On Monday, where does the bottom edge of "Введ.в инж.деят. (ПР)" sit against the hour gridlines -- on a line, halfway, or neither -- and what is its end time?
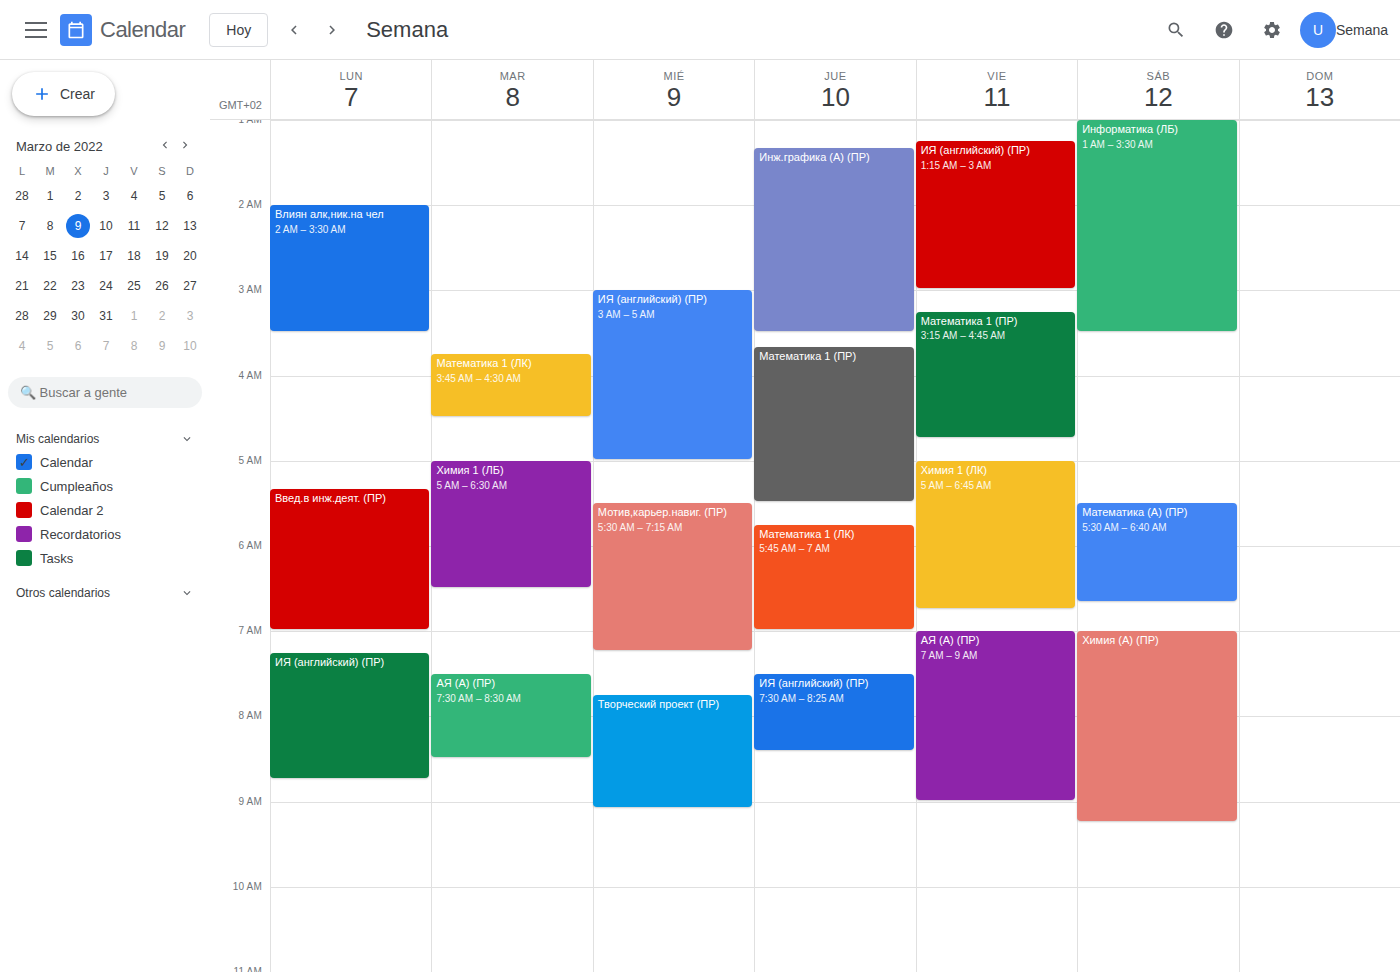
7:00 AM -- exactly on the 7 AM line.